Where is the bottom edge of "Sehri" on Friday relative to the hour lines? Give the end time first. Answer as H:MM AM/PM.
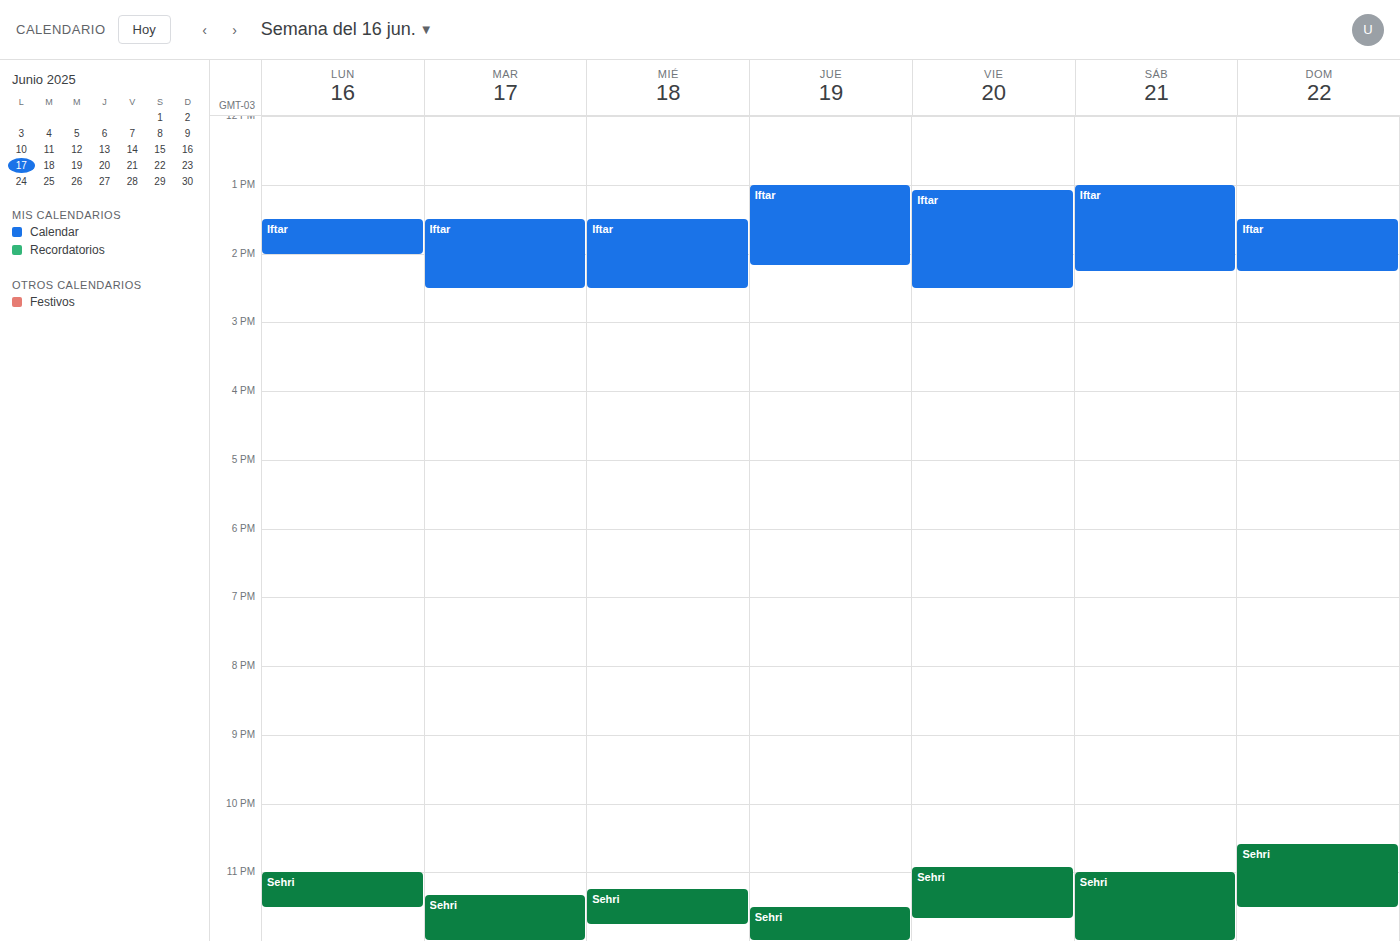
11:40 PM -- neither: 40 minutes below the 11 PM line and 20 minutes above the 12 AM line.